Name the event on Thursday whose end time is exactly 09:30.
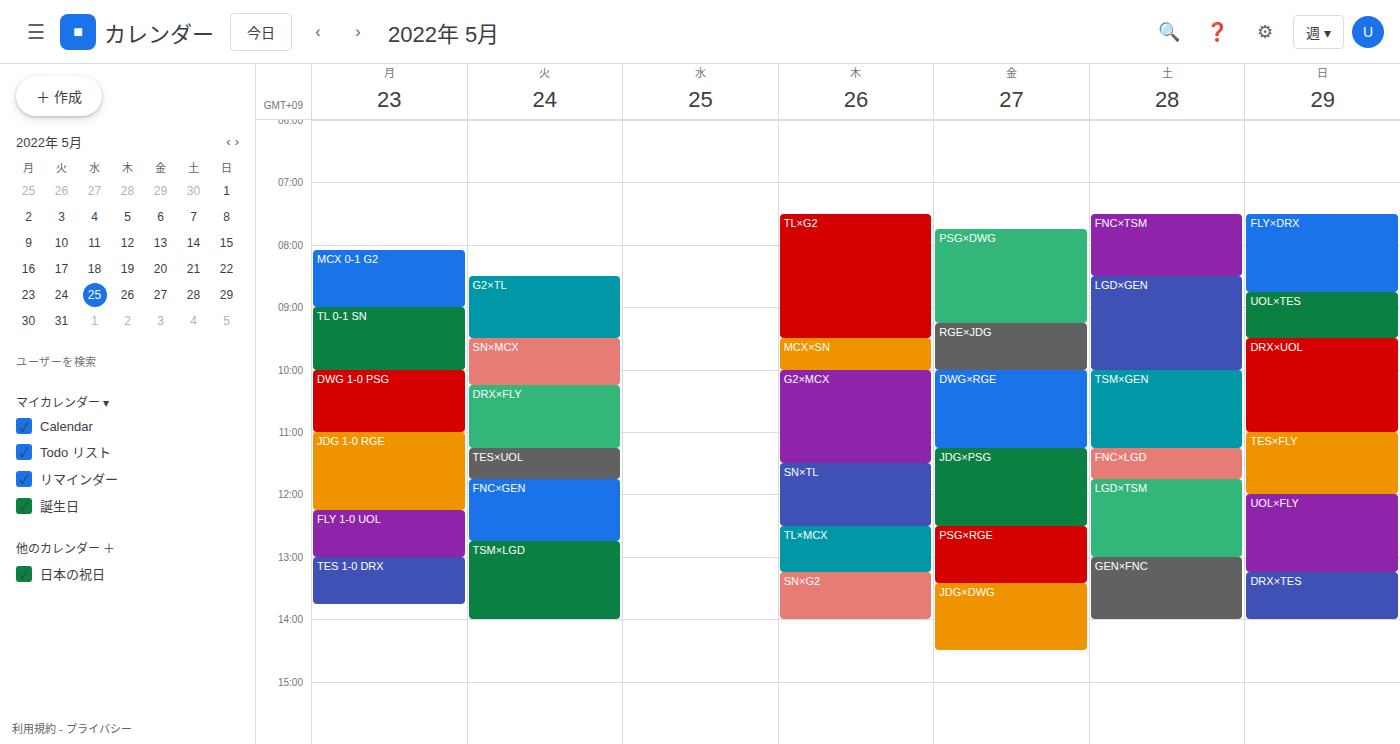
"TL×G2"